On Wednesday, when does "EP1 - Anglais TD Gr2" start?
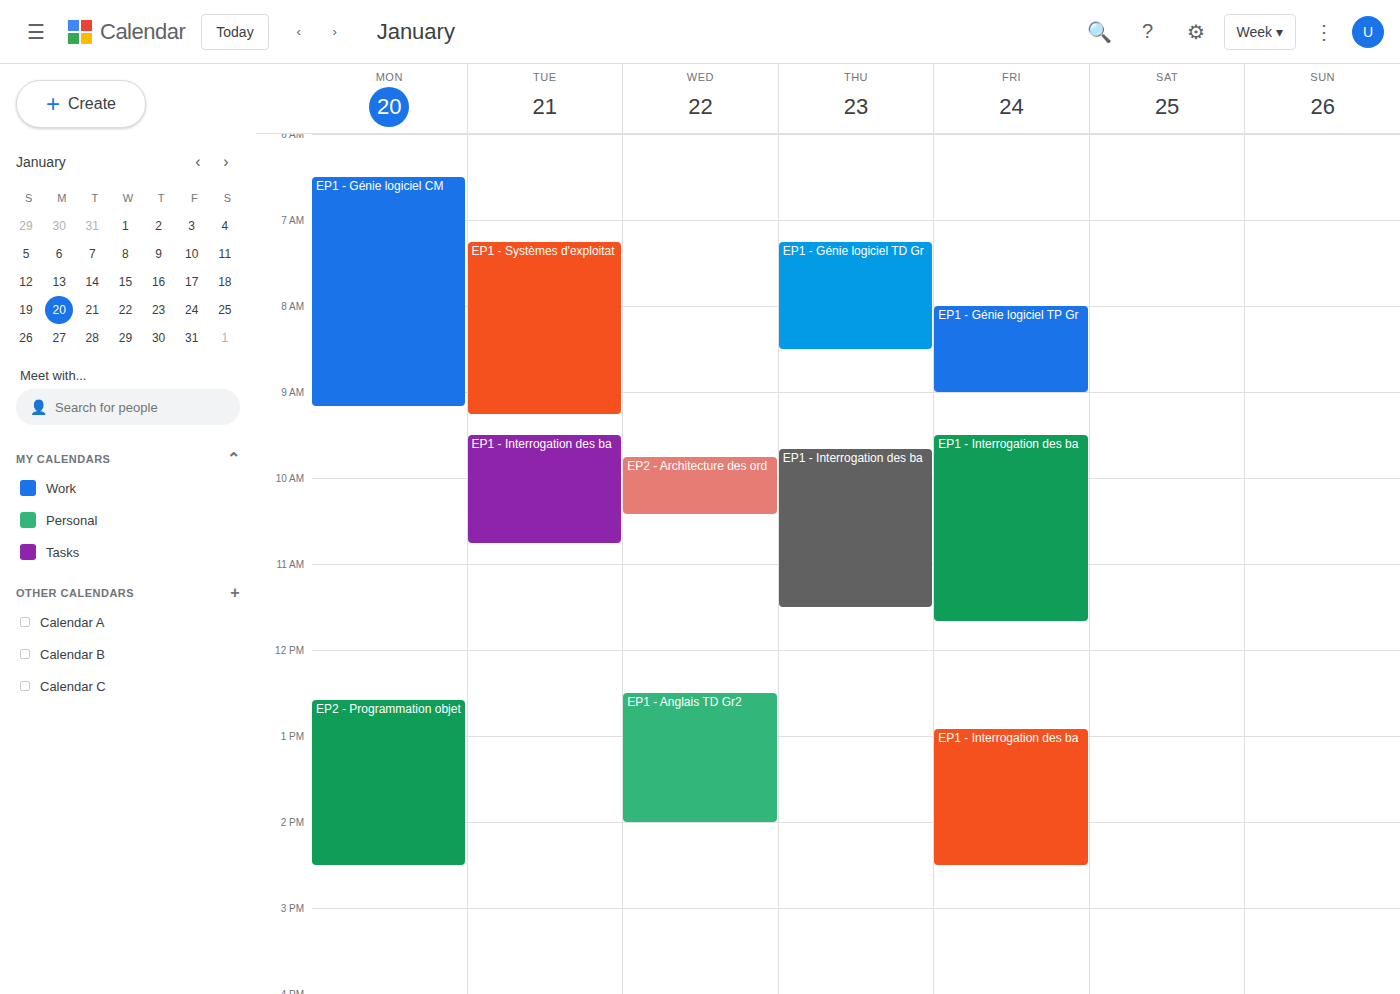
12:30 PM